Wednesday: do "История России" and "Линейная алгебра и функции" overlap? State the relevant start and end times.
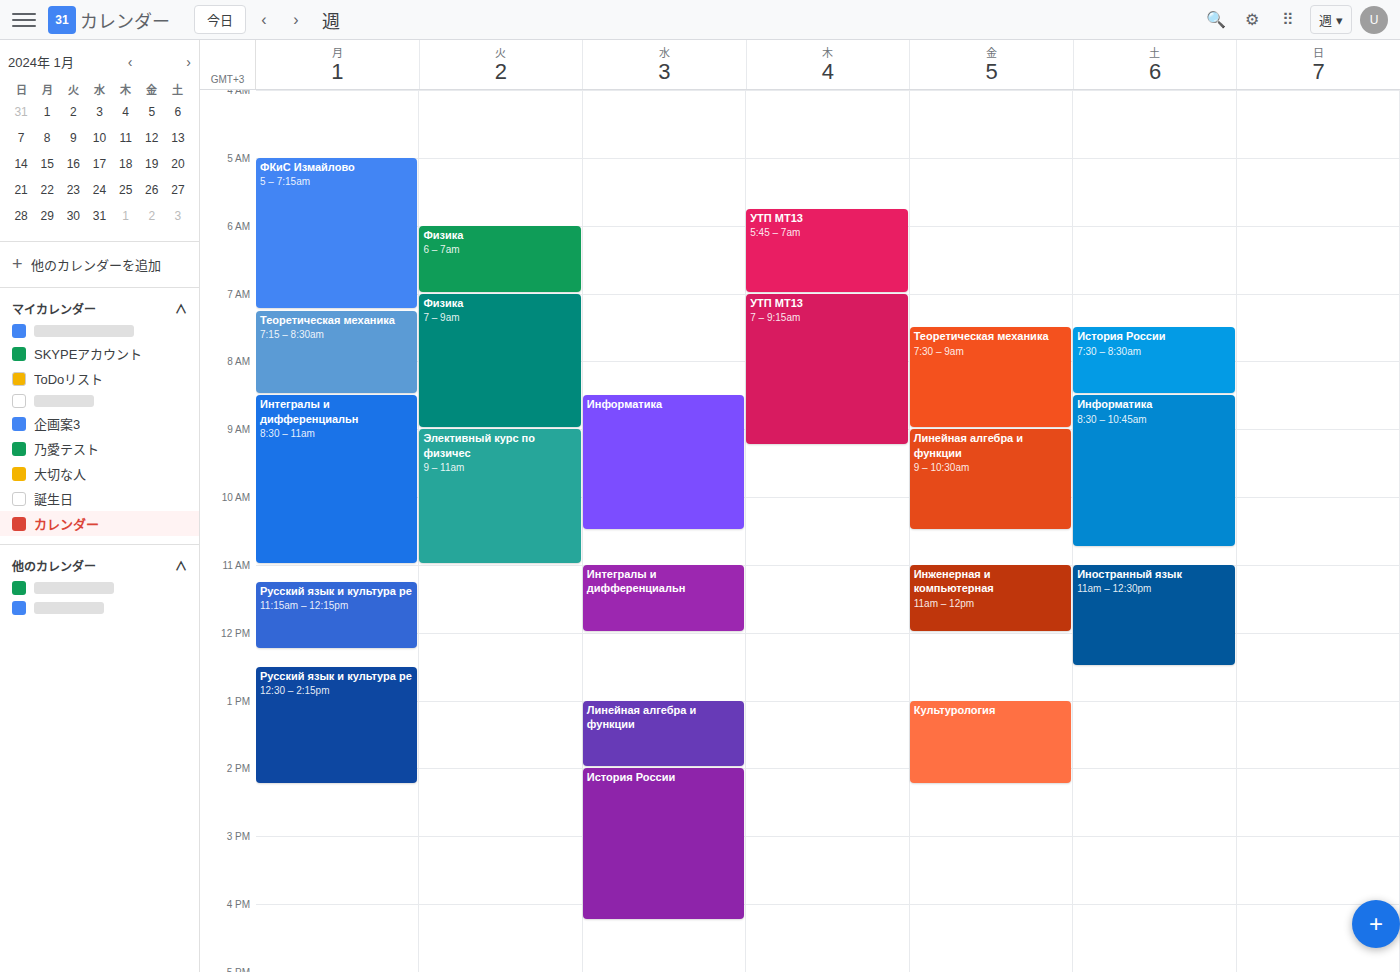
"Линейная алгебра и функции" ends at 2:00 PM, exactly when "История России" starts -- they touch but do not overlap.